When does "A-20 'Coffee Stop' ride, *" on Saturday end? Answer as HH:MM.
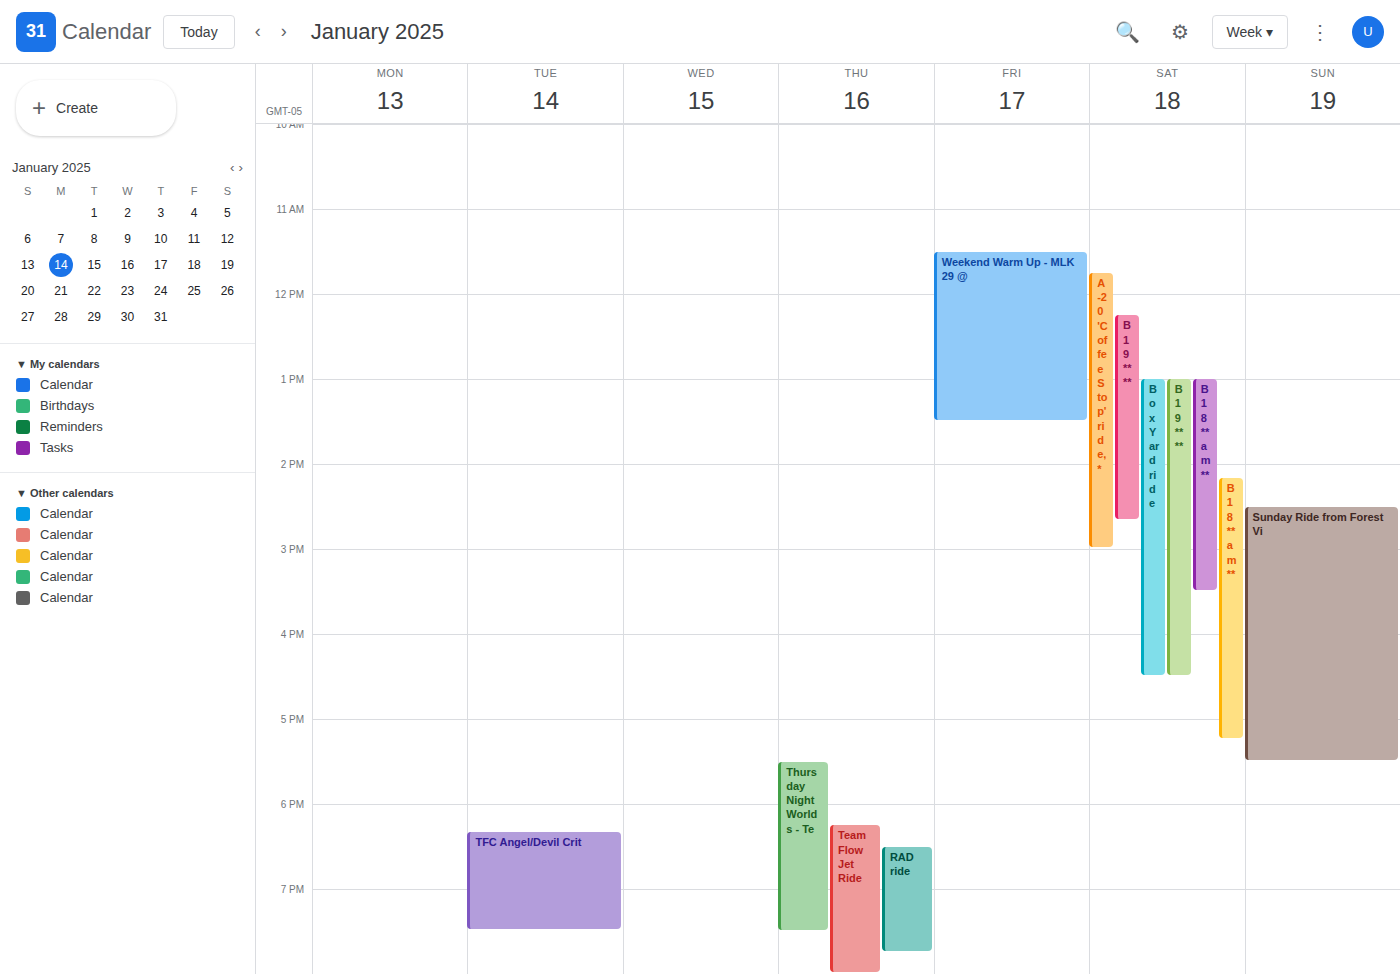
15:00